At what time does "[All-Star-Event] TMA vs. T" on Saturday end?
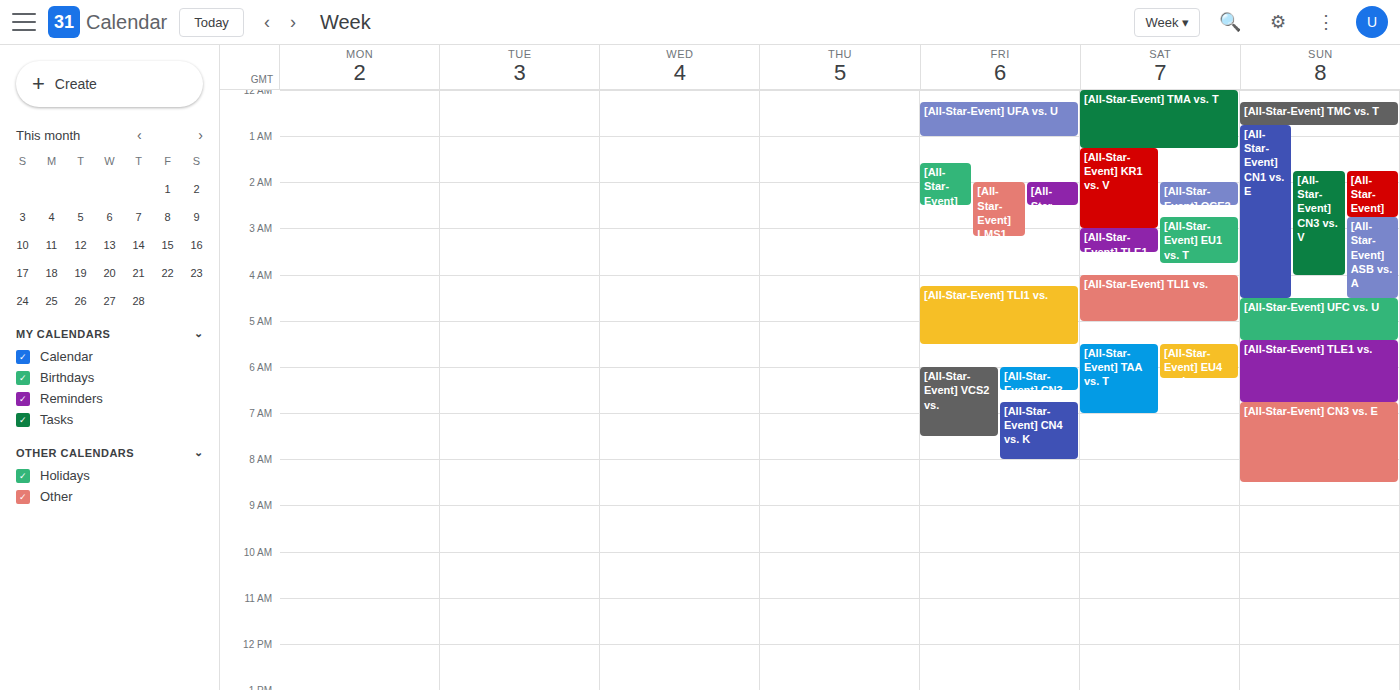
1:15 AM